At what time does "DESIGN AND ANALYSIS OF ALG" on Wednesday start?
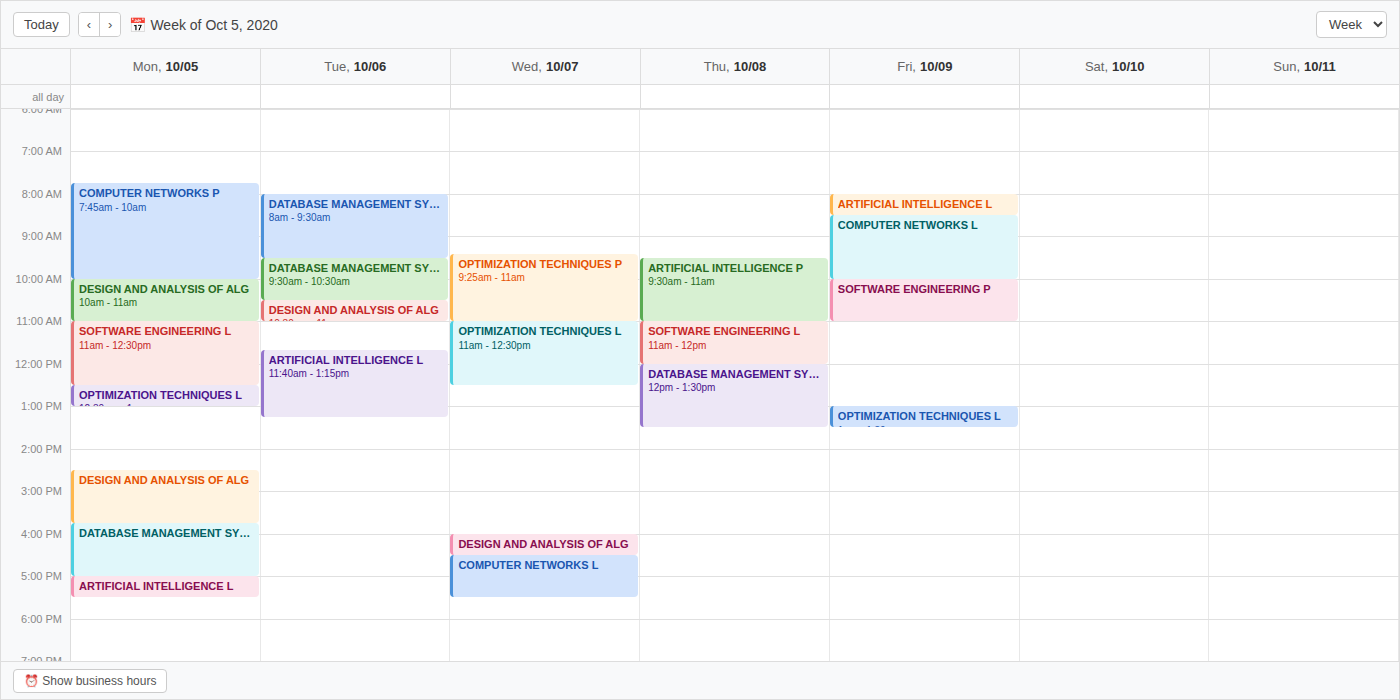
4:00 PM